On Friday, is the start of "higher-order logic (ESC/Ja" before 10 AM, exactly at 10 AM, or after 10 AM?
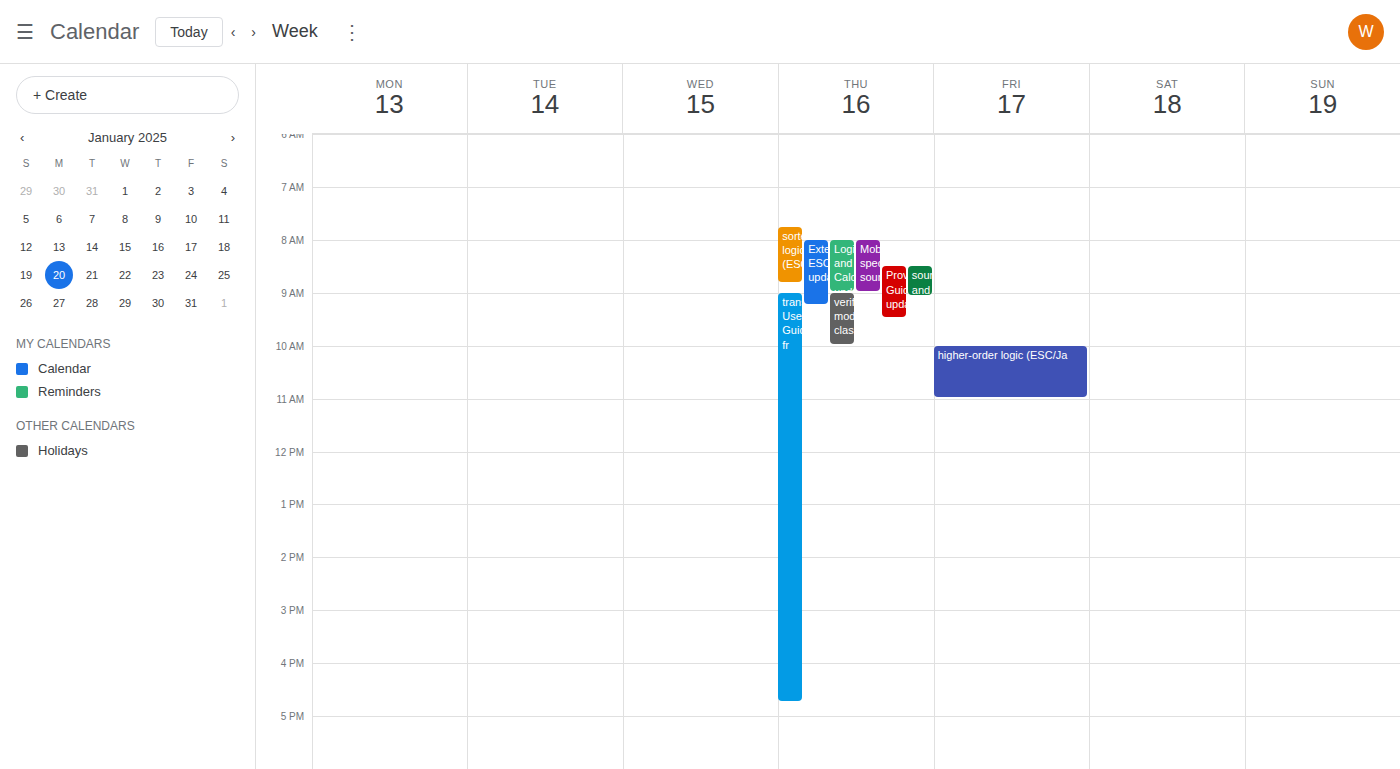
10:00 AM -- exactly at 10 AM, on the 10 AM line.